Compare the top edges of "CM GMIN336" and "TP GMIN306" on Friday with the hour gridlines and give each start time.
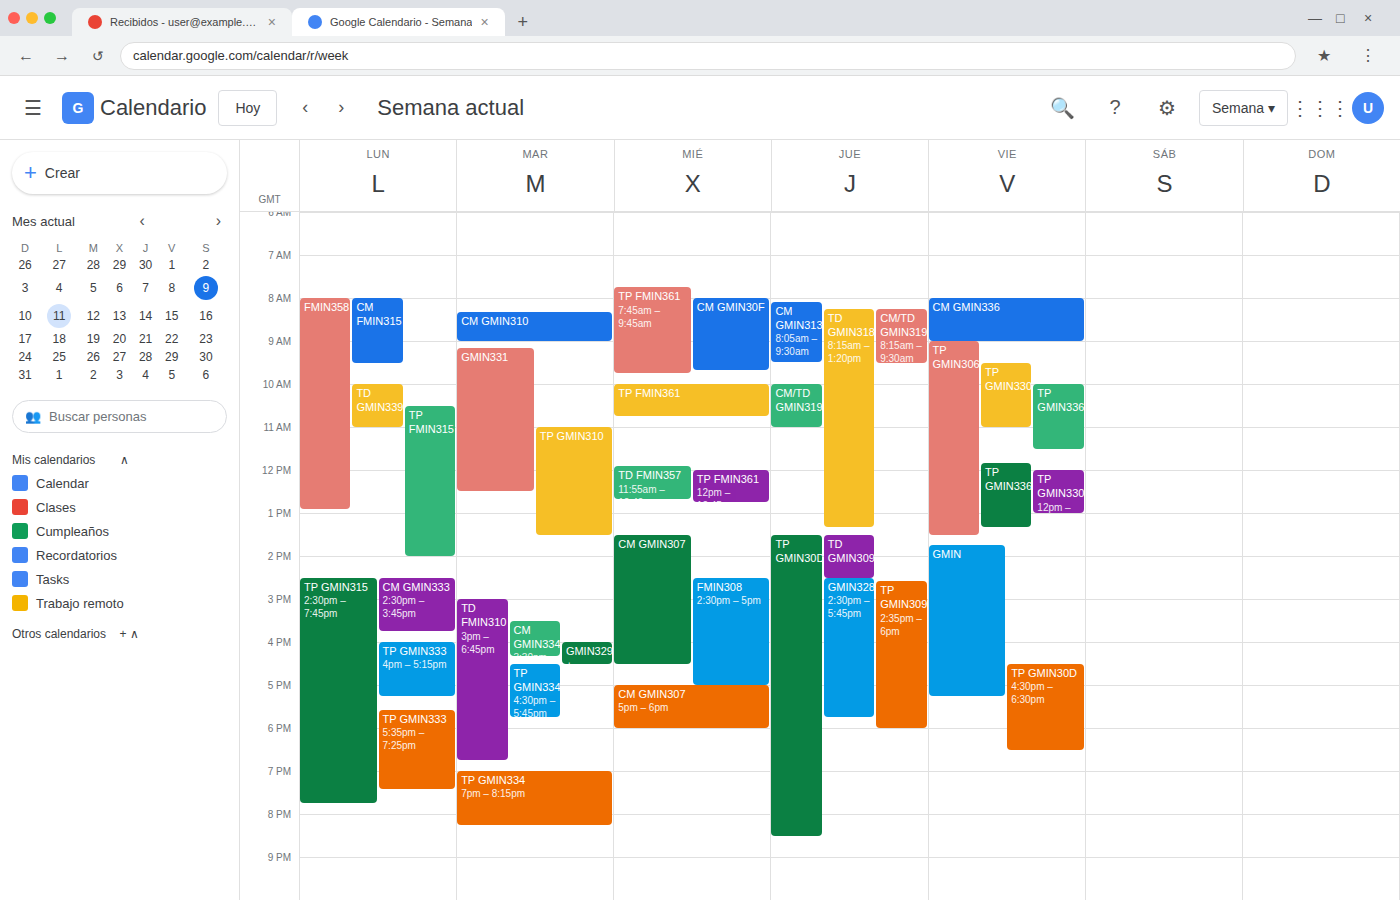
"CM GMIN336": 8:00 AM, exactly on the 8 AM line. "TP GMIN306": 9:00 AM, exactly on the 9 AM line.